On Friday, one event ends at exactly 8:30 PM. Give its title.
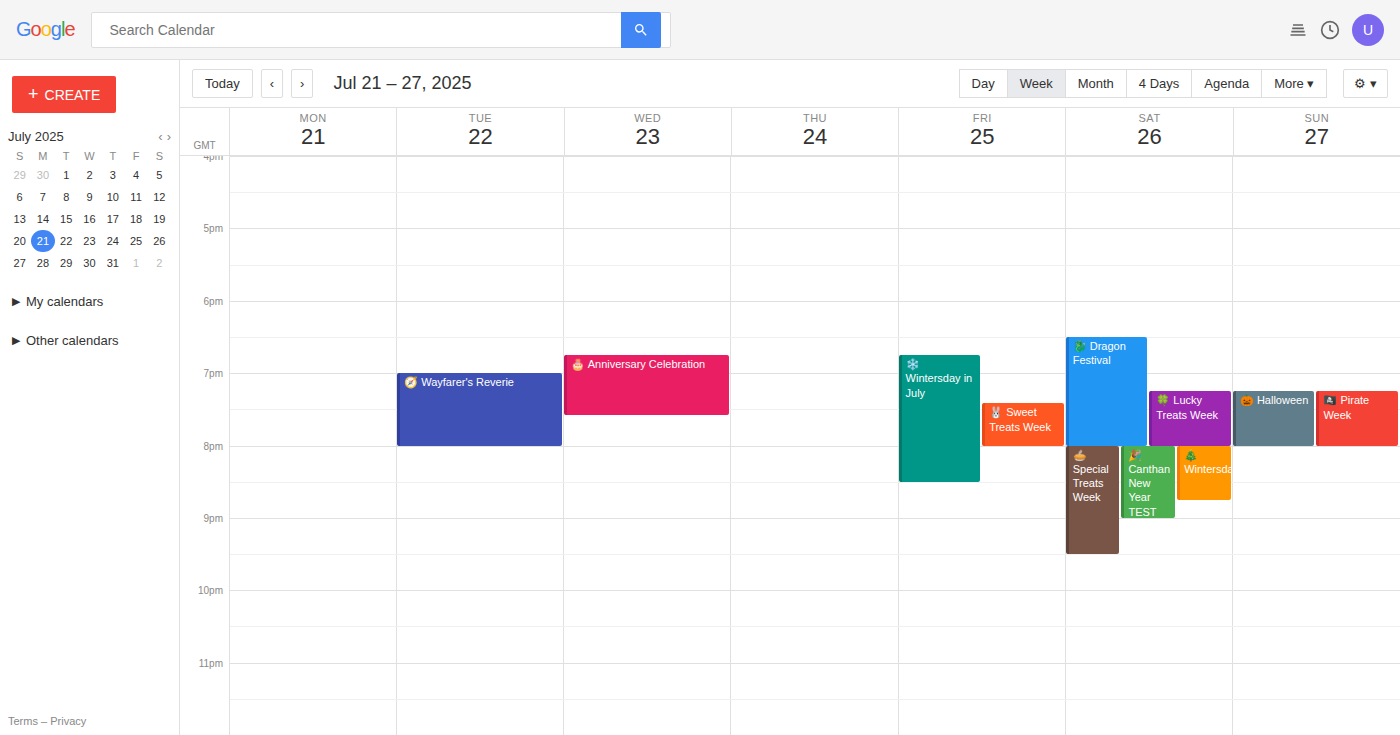
"❄️ Wintersday in July"